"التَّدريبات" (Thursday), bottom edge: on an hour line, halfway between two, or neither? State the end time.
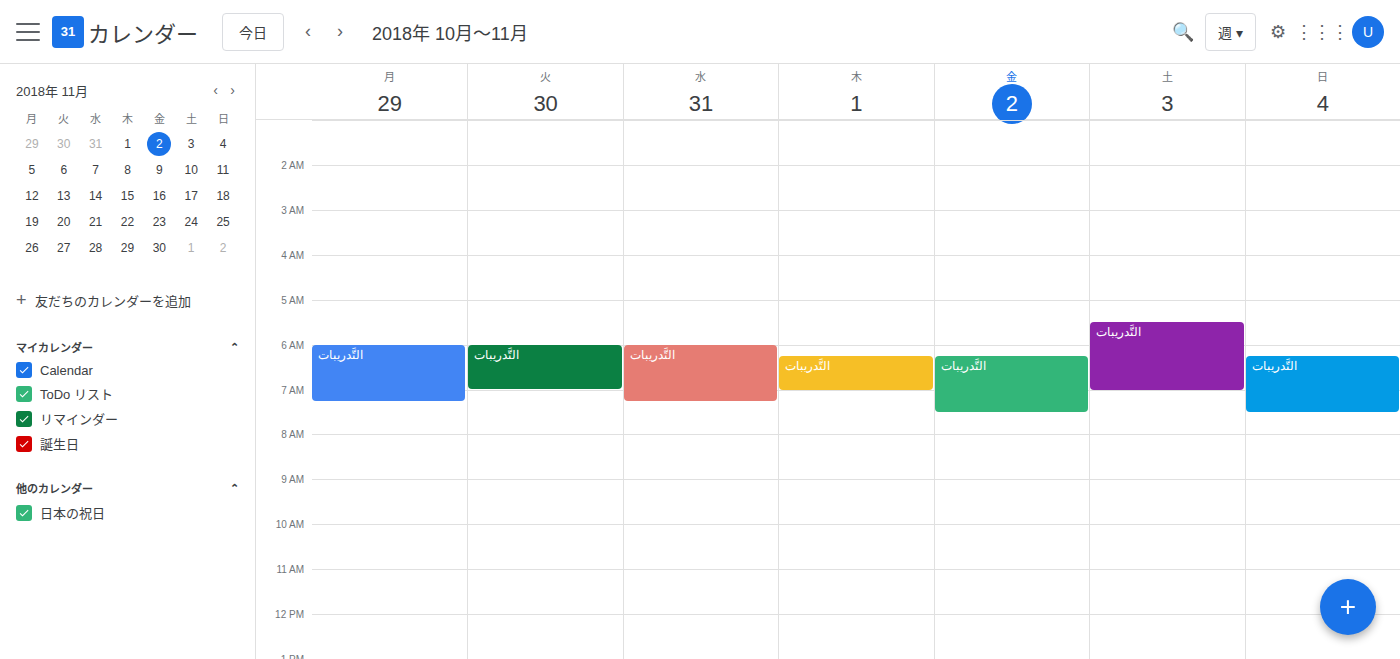
7:00 AM -- exactly on the 7 AM line.